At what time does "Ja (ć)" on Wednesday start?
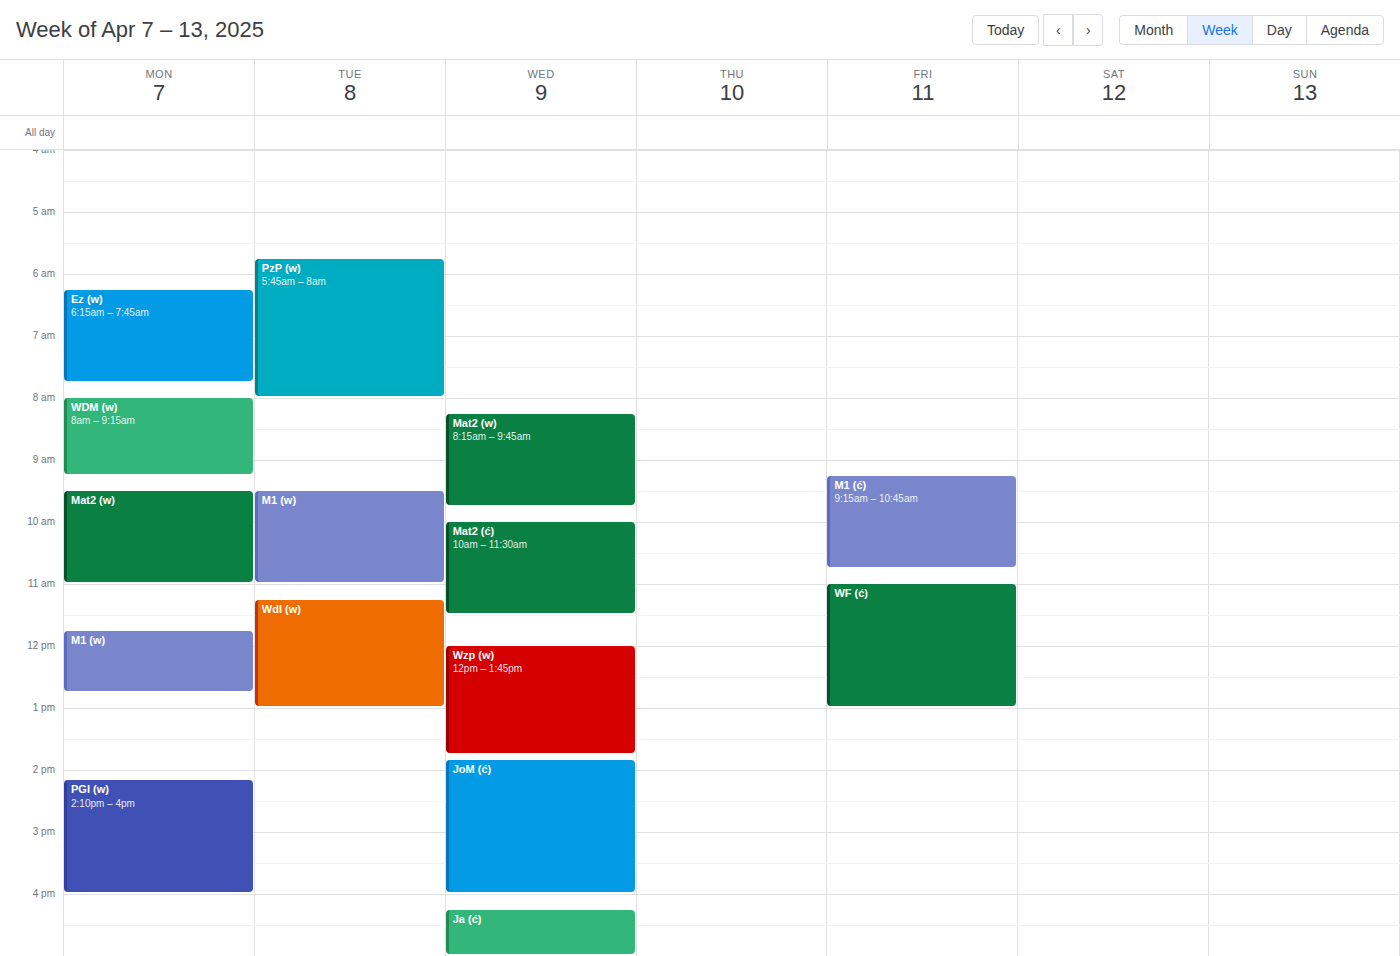
4:15 PM